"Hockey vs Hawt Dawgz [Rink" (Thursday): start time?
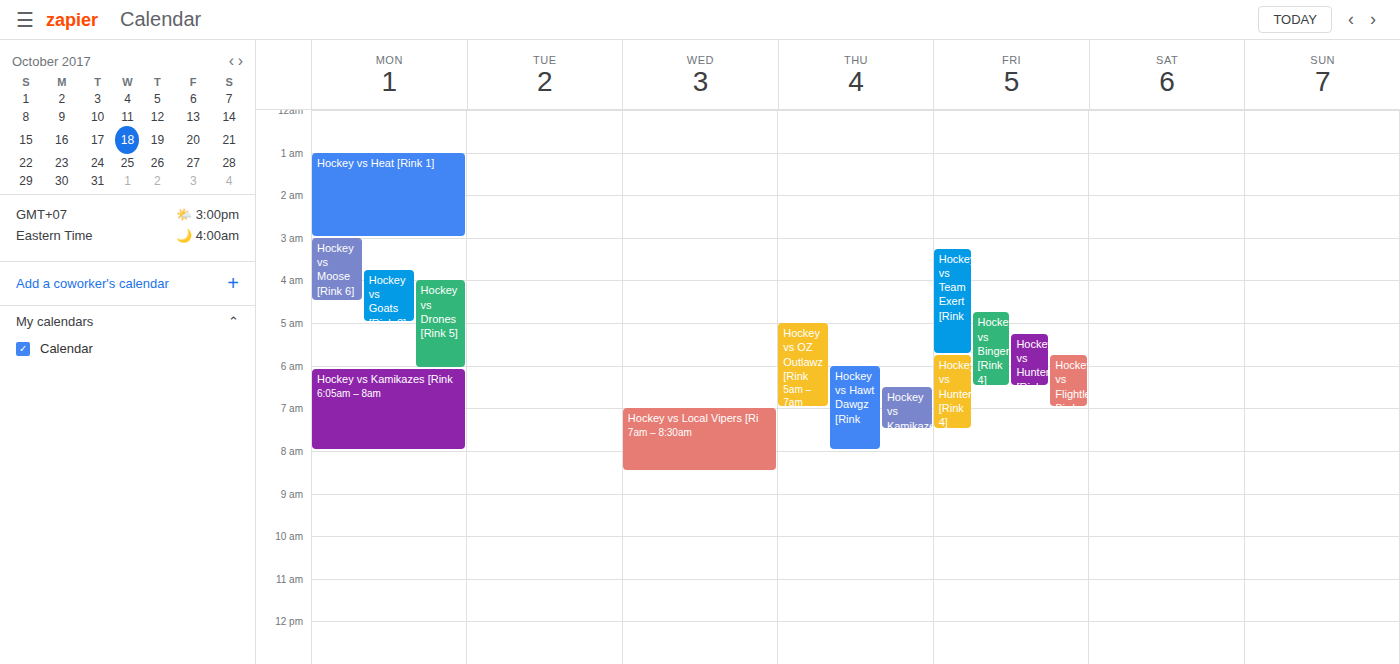
6:00 AM